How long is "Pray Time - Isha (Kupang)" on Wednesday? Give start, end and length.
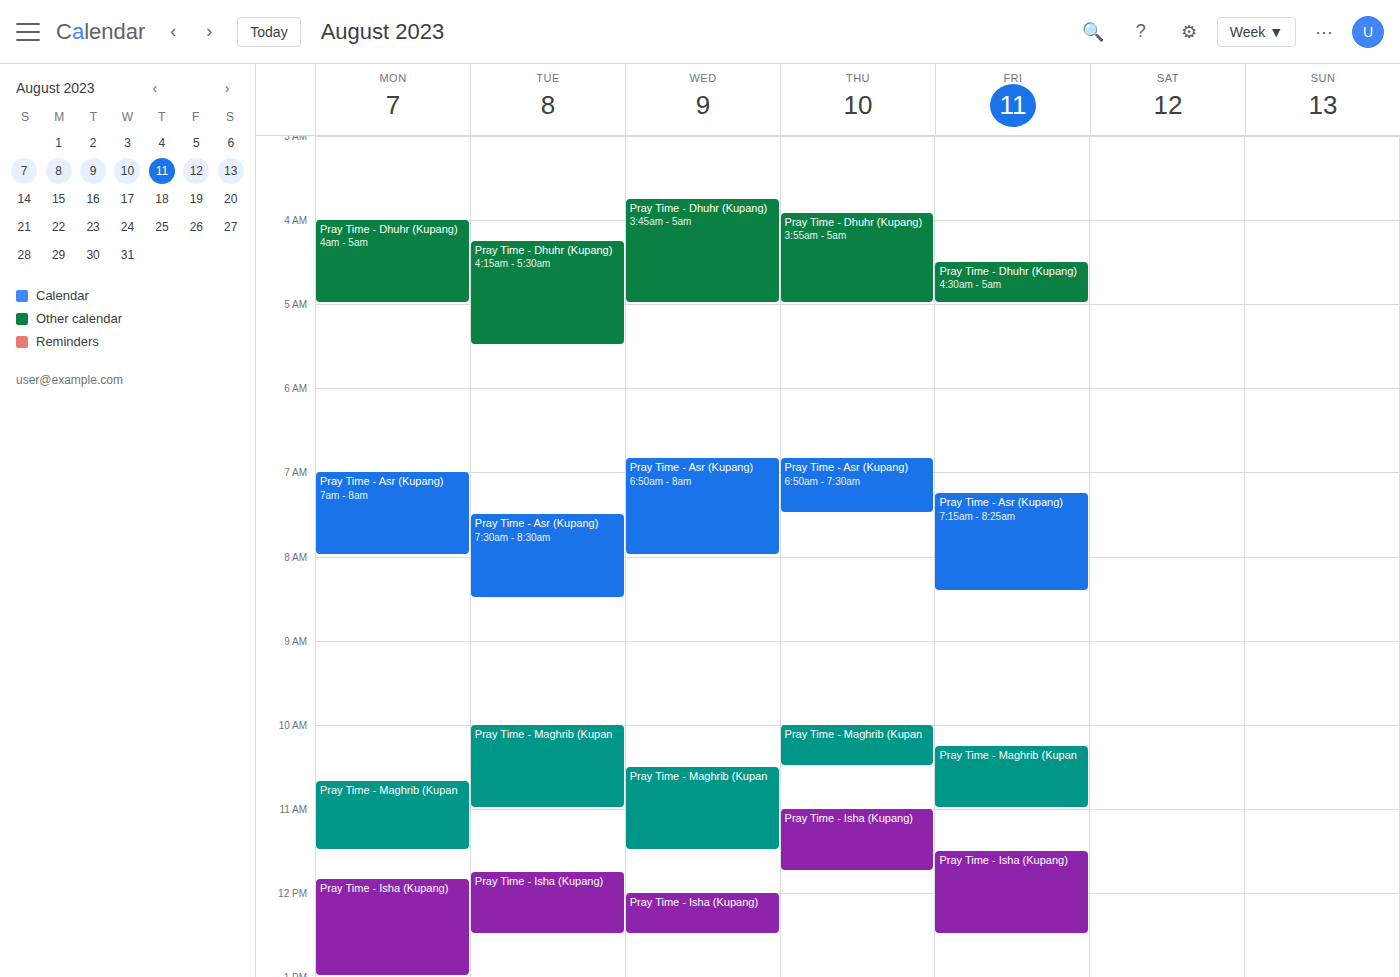
12:00 PM to 12:30 PM, 30 minutes